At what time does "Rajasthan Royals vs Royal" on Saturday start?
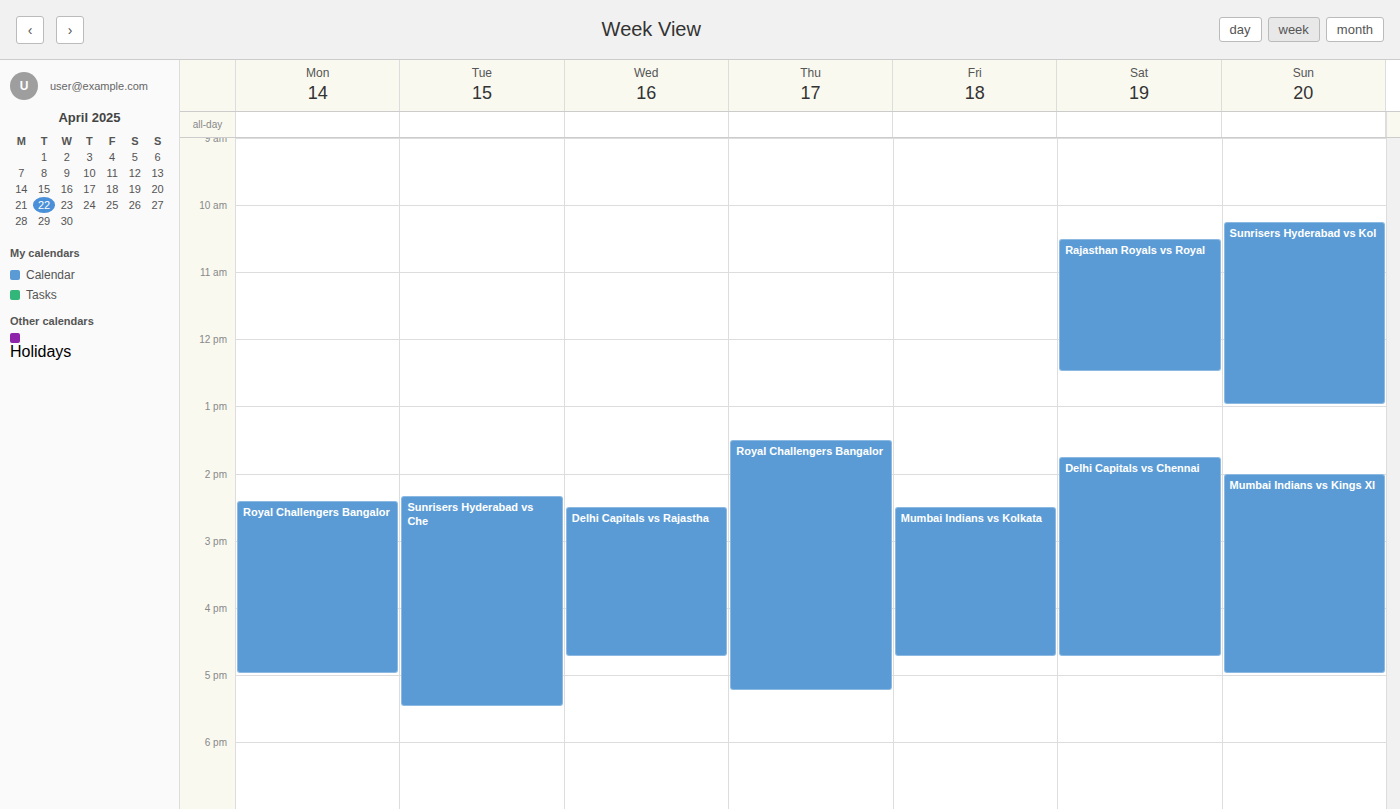
10:30